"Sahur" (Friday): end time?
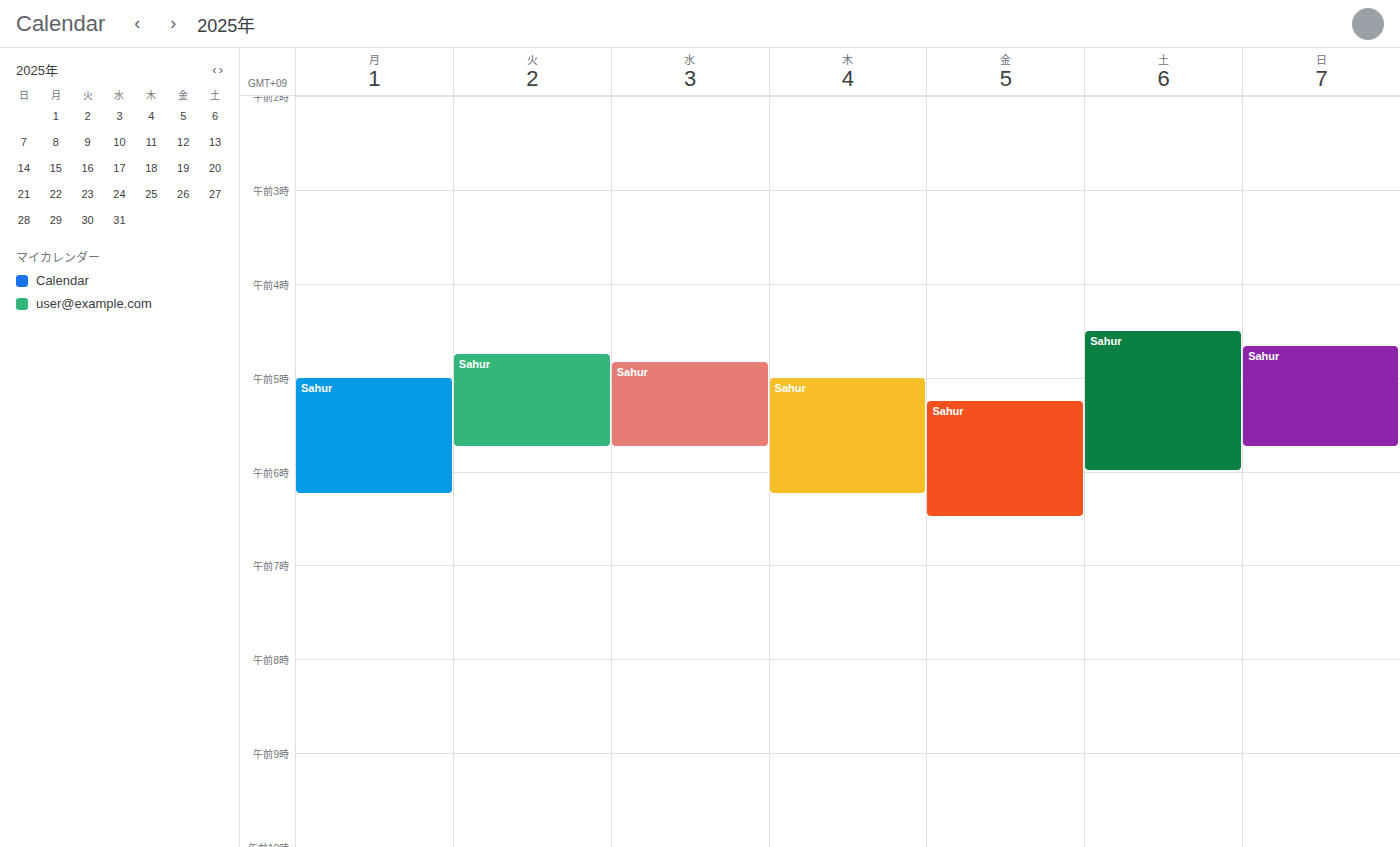
6:30 AM